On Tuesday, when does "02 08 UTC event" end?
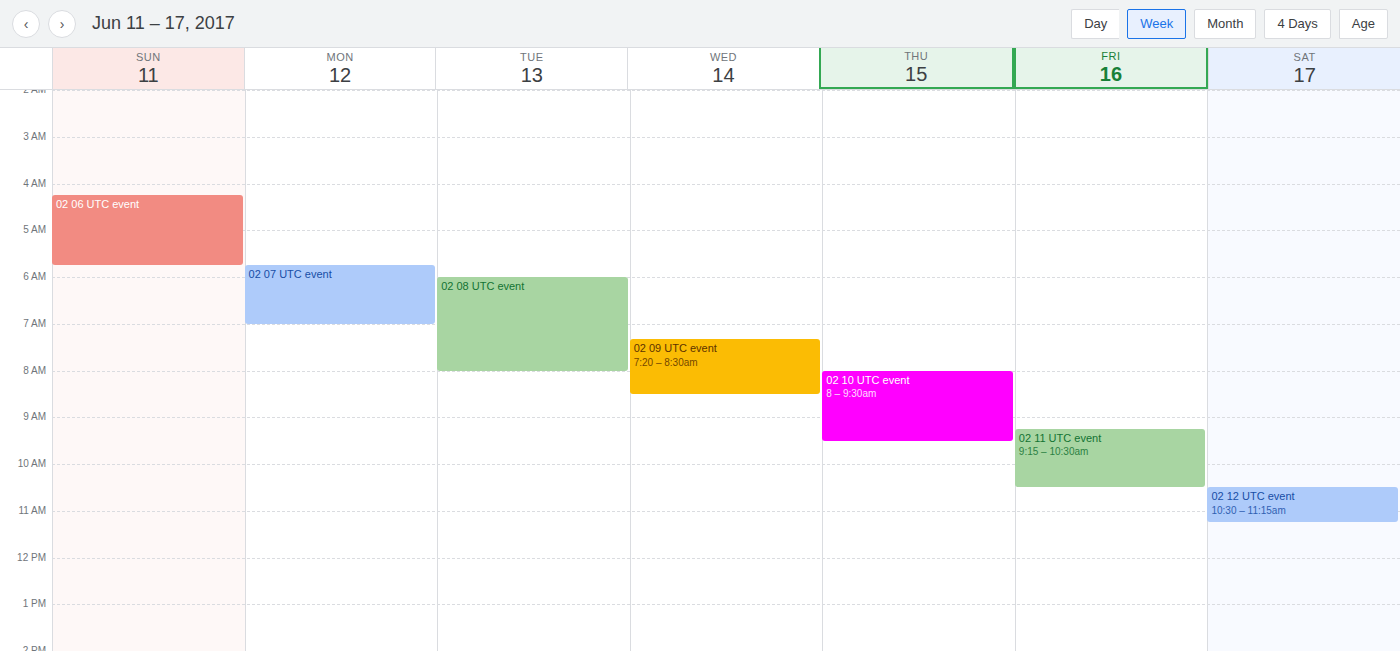
8:00 AM